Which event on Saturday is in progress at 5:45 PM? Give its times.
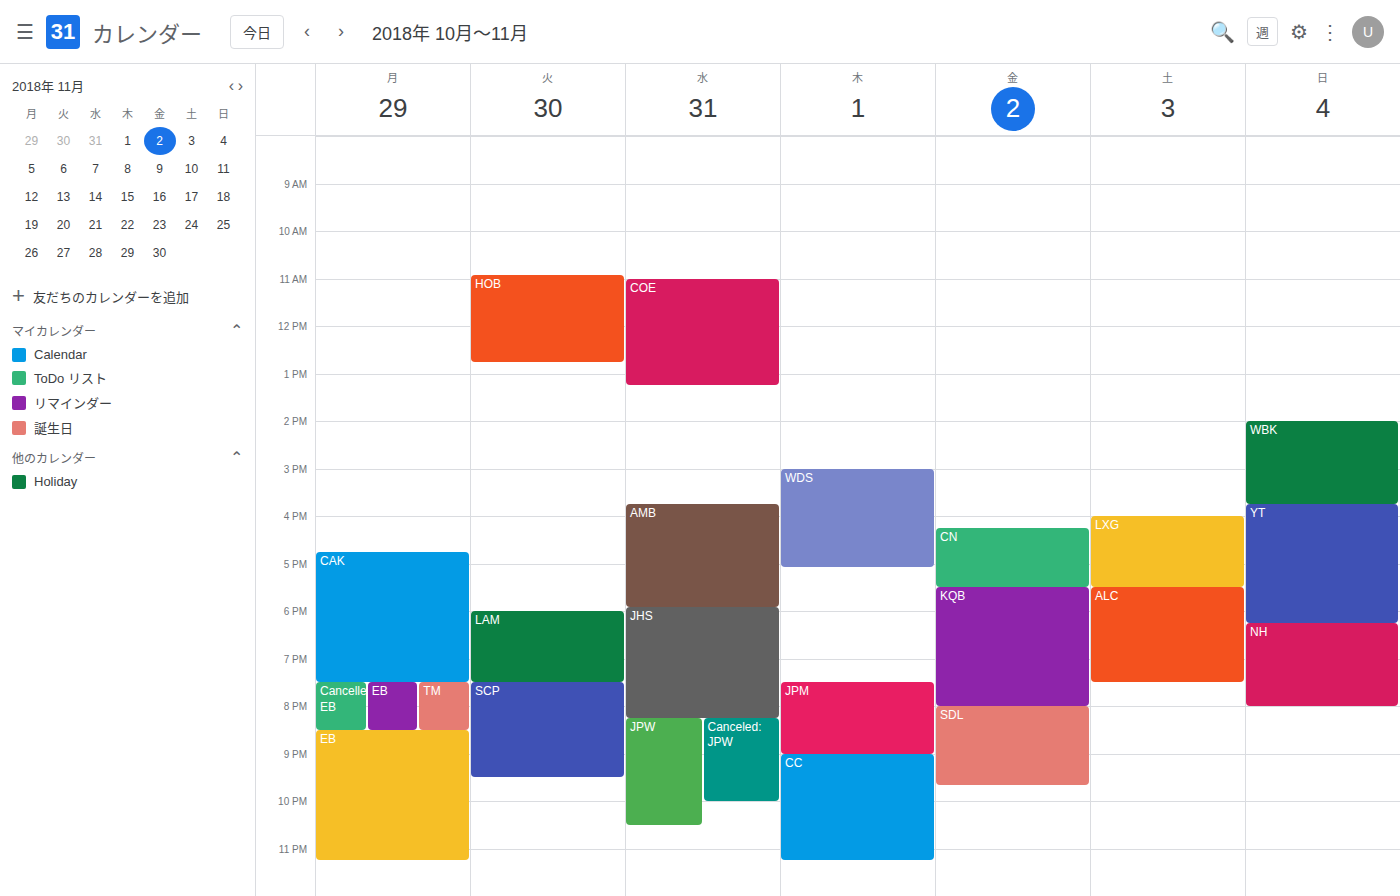
"ALC", 5:30 PM to 7:30 PM